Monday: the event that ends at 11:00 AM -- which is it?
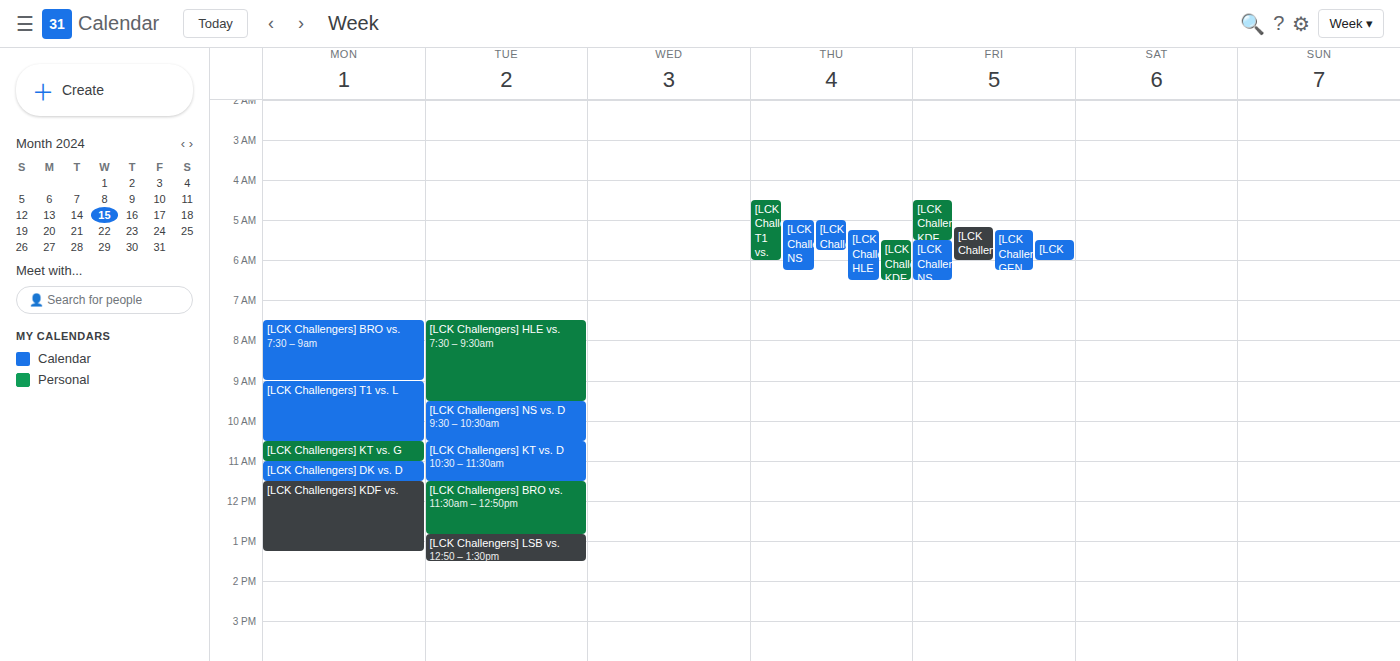
"[LCK Challengers] KT vs. G"